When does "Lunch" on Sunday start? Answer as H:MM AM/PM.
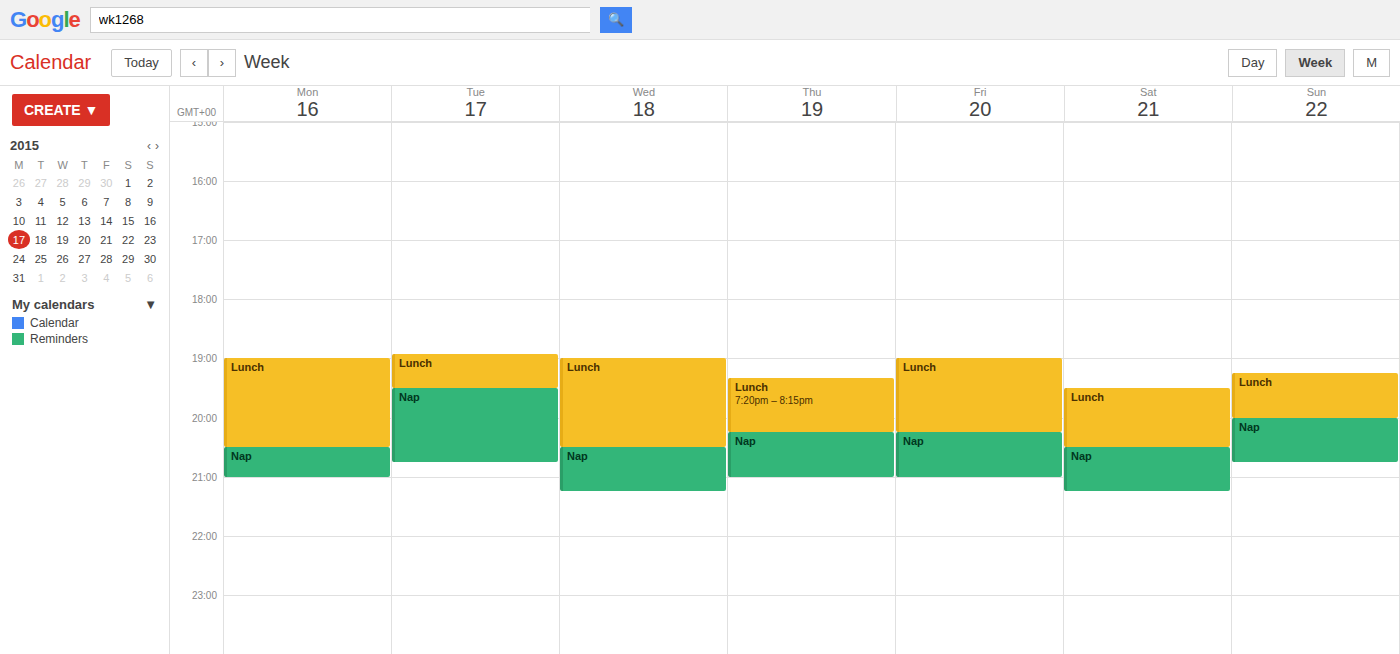
7:15 PM